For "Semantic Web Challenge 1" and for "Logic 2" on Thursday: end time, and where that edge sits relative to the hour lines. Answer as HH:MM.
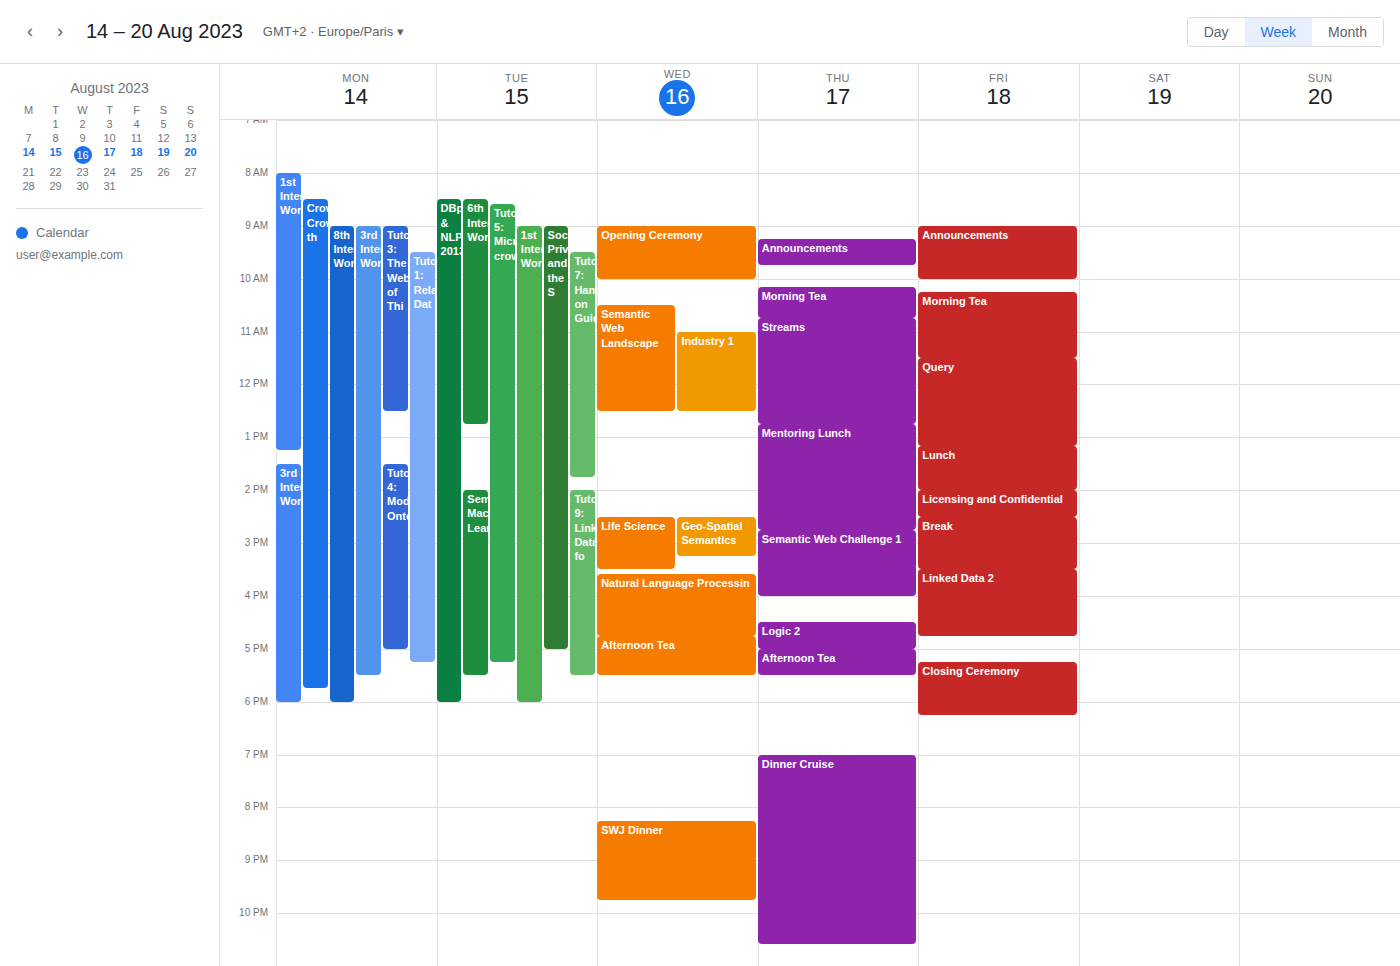
"Semantic Web Challenge 1": 16:00, exactly on the 16:00 line. "Logic 2": 17:00, exactly on the 17:00 line.